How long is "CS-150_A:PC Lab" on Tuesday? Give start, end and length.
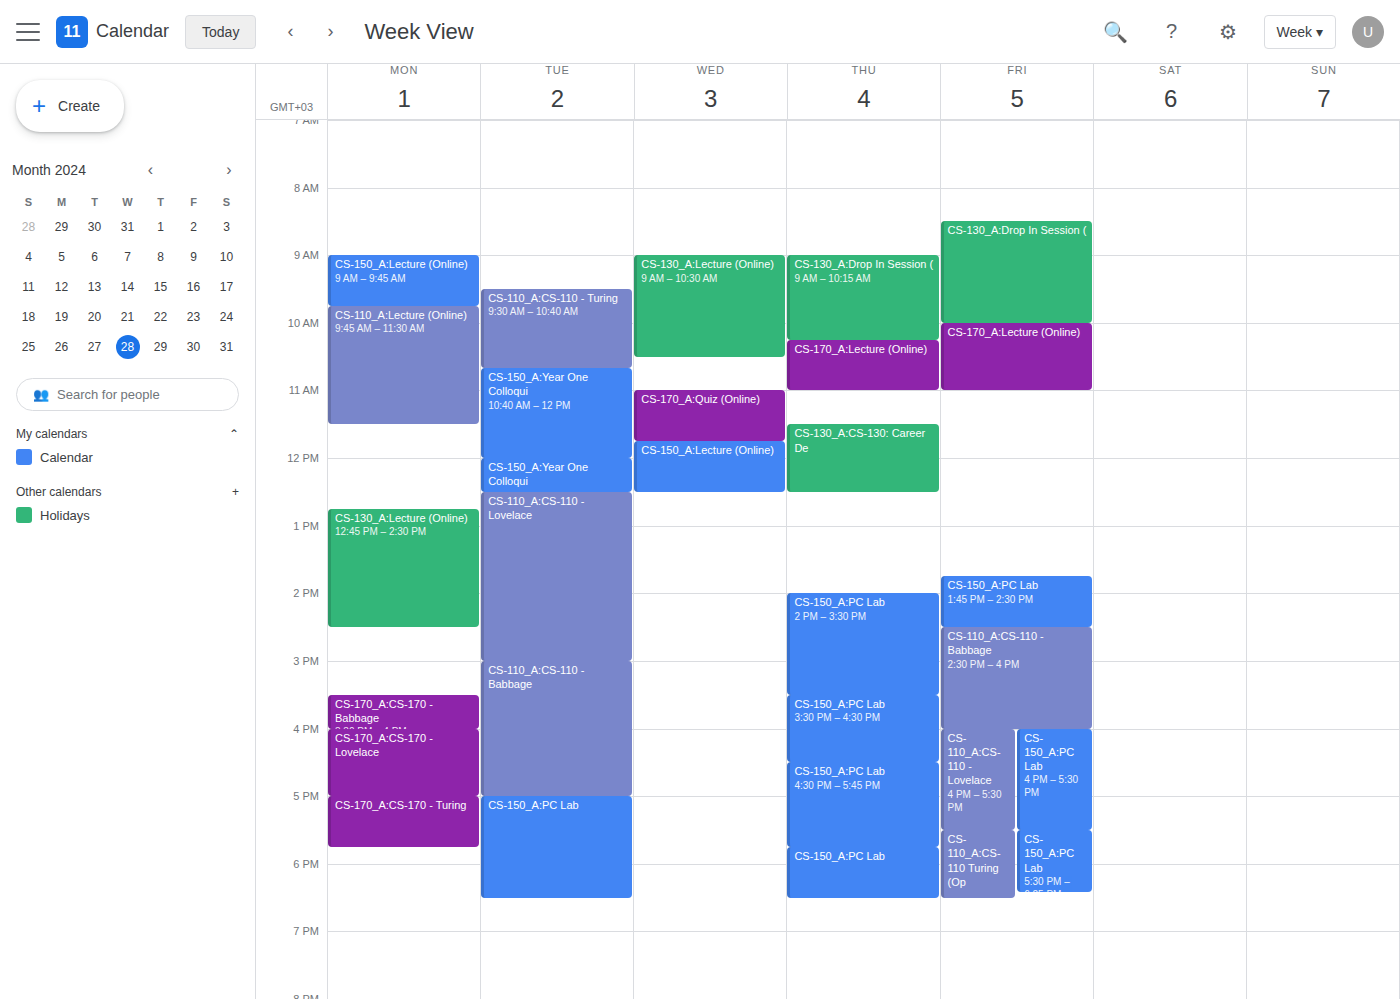
17:00 to 18:30, 1 hour 30 minutes